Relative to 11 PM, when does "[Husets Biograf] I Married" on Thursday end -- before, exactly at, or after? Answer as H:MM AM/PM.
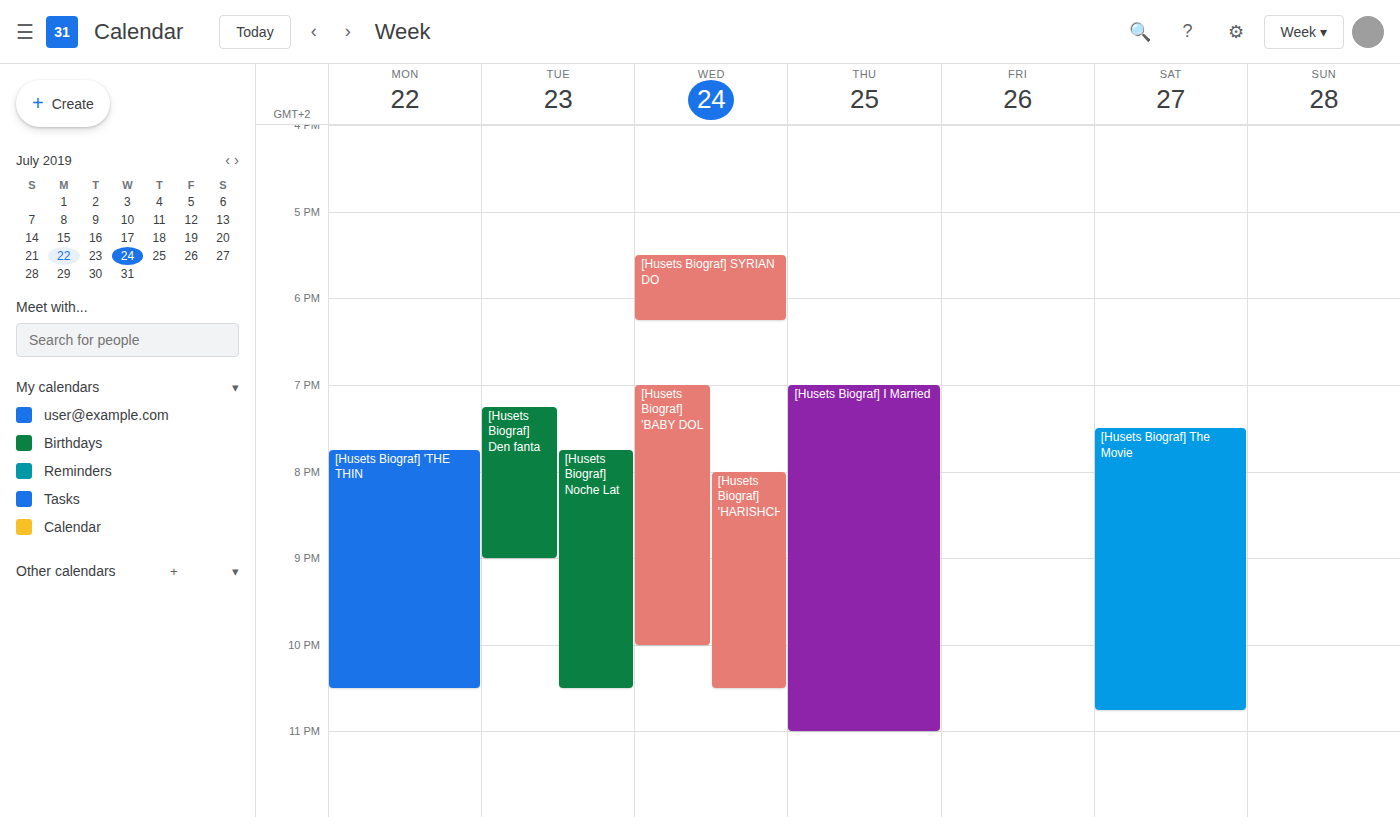
11:00 PM -- exactly at 11 PM, on the 11 PM line.